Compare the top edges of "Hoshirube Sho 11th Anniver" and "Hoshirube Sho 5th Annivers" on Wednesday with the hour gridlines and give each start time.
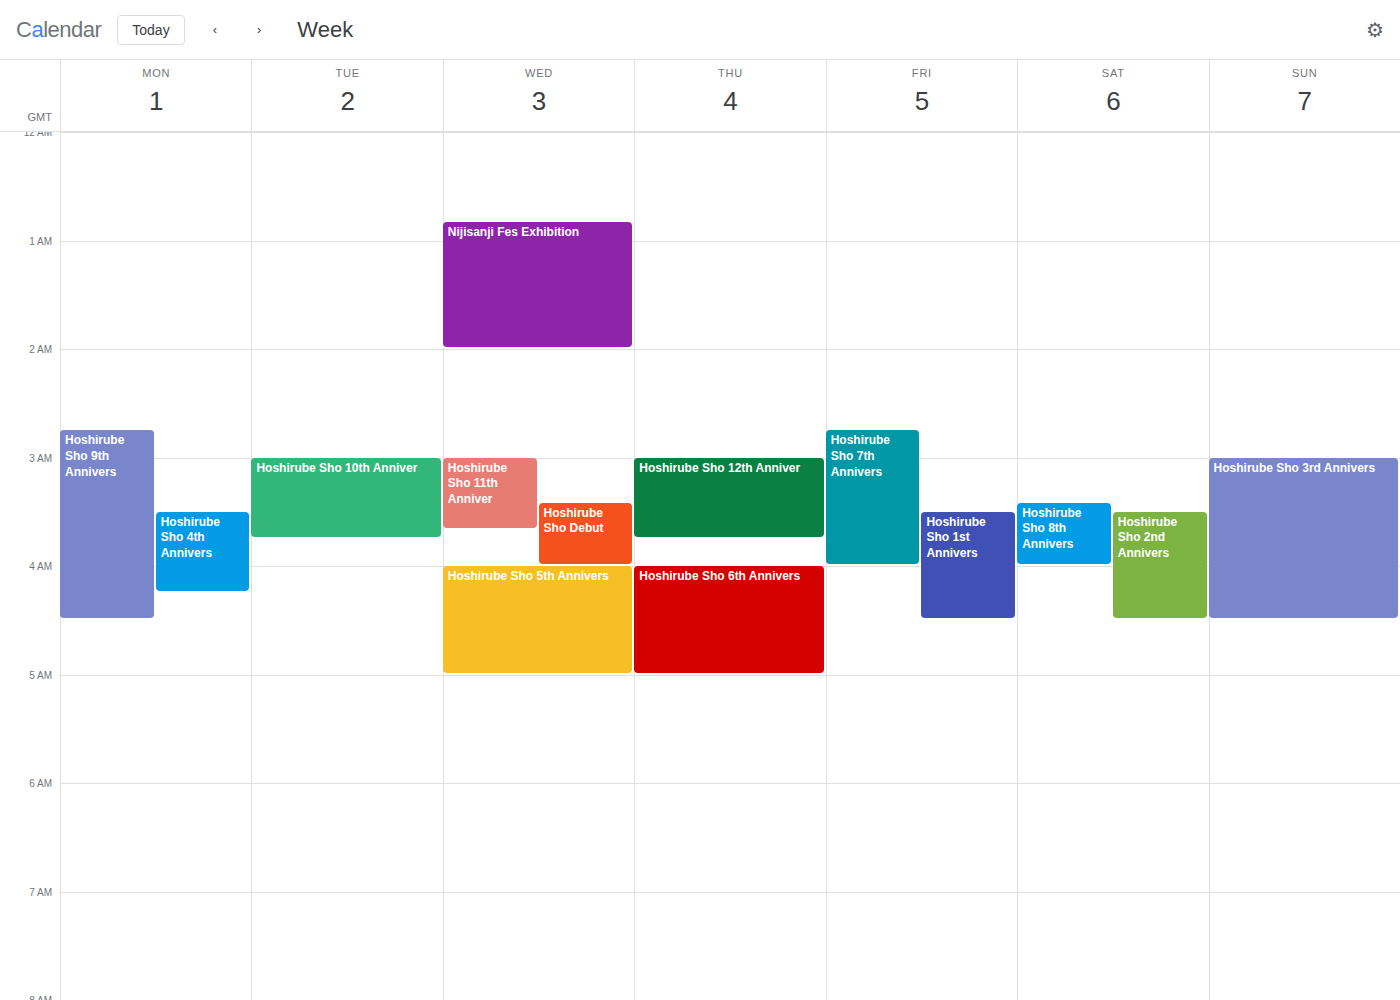
"Hoshirube Sho 11th Anniver": 3:00 AM, exactly on the 3 AM line. "Hoshirube Sho 5th Annivers": 4:00 AM, exactly on the 4 AM line.